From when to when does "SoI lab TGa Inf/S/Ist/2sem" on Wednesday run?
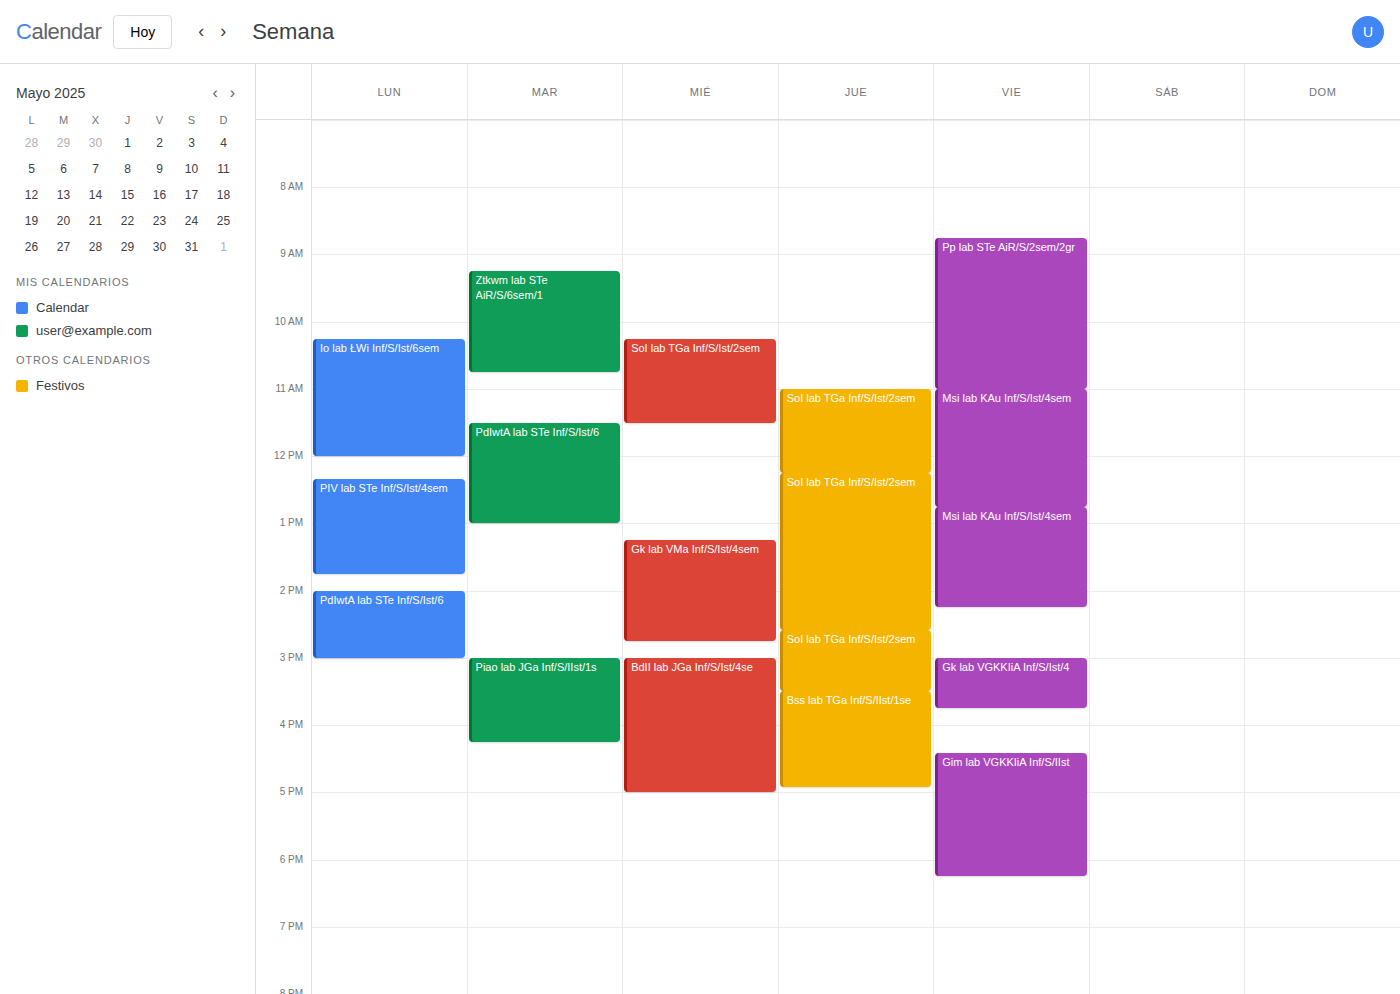
10:15 AM to 11:30 AM